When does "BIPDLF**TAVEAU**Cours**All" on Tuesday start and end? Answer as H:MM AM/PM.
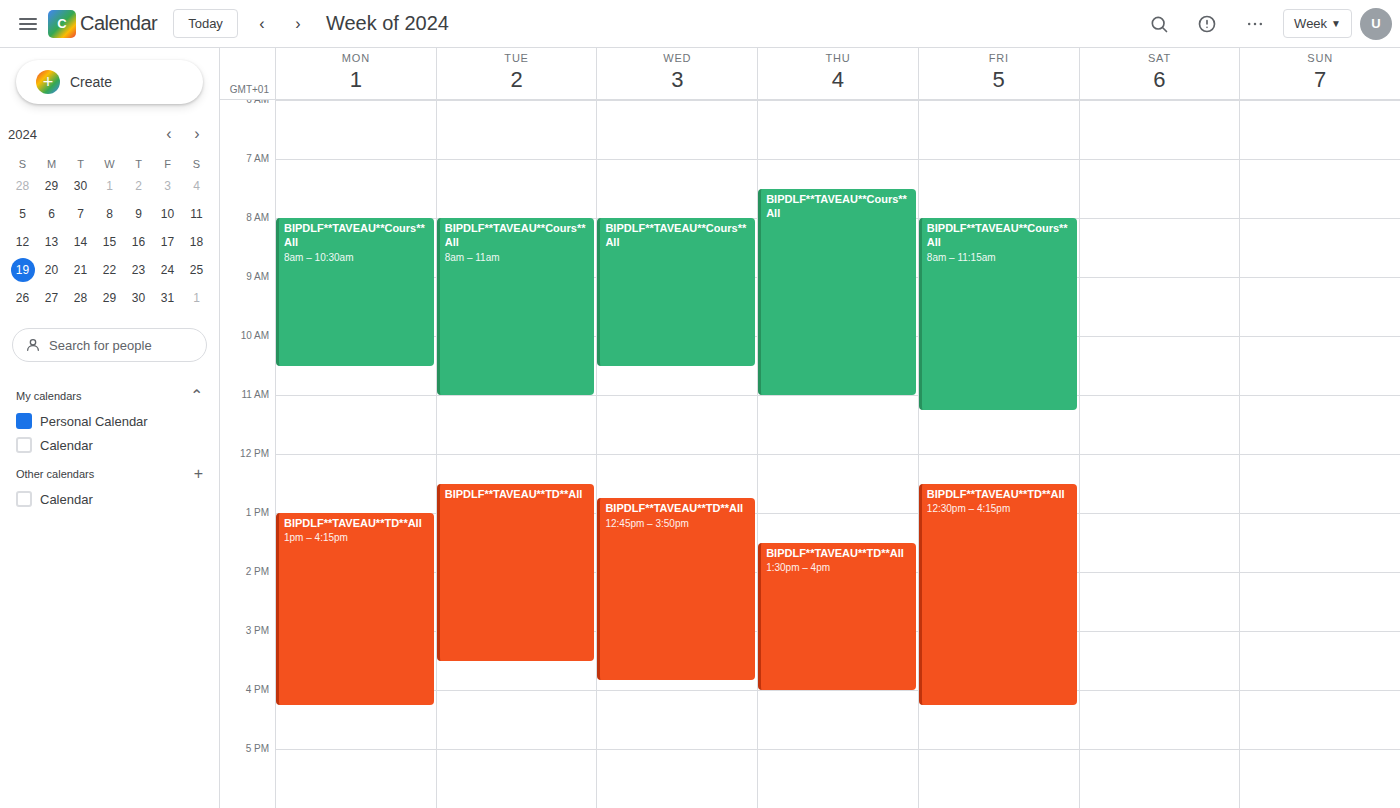
8:00 AM to 11:00 AM